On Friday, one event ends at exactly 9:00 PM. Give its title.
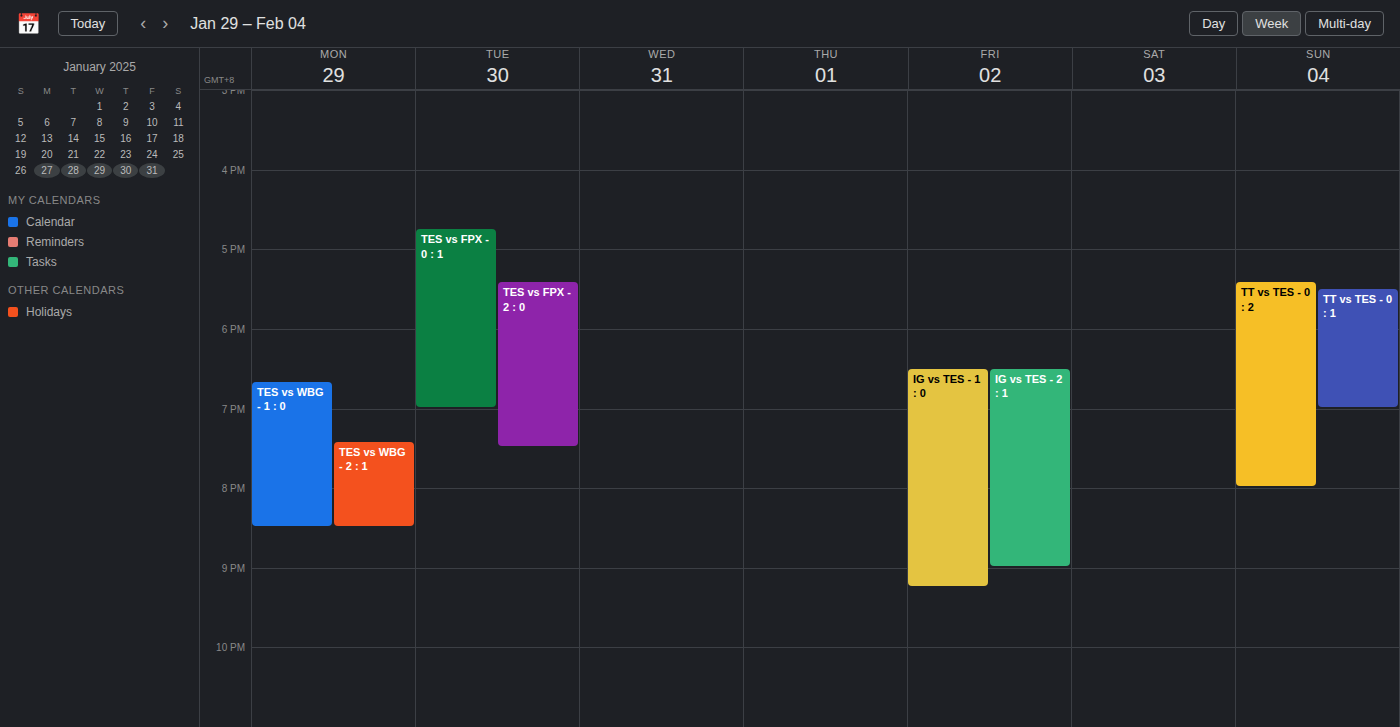
"IG vs TES - 2 : 1"